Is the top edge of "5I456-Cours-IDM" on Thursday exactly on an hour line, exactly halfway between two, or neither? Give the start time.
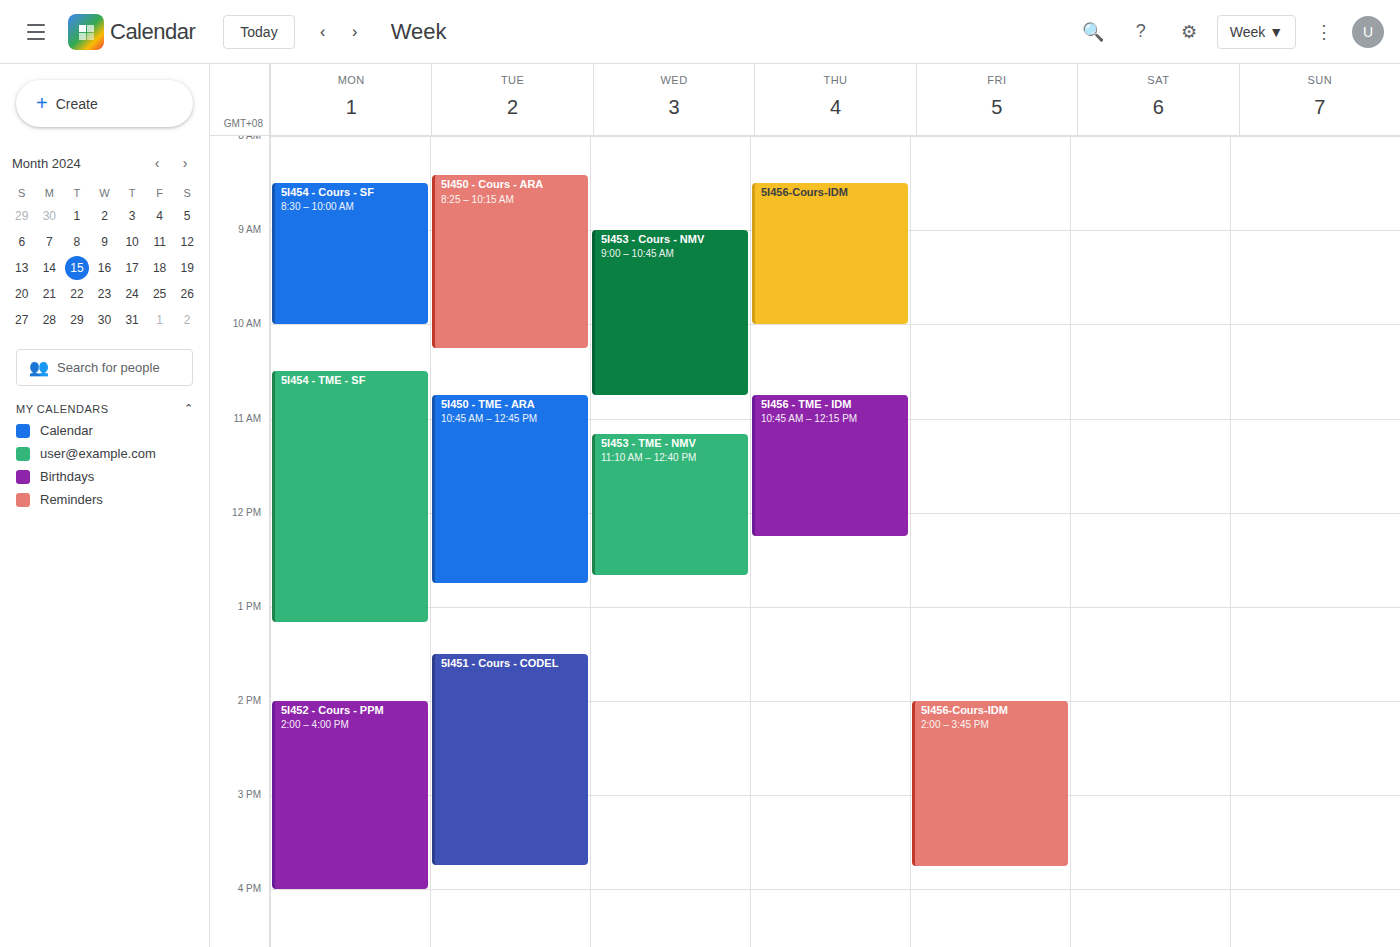
8:30 AM -- halfway between the 8 AM and 9 AM lines.